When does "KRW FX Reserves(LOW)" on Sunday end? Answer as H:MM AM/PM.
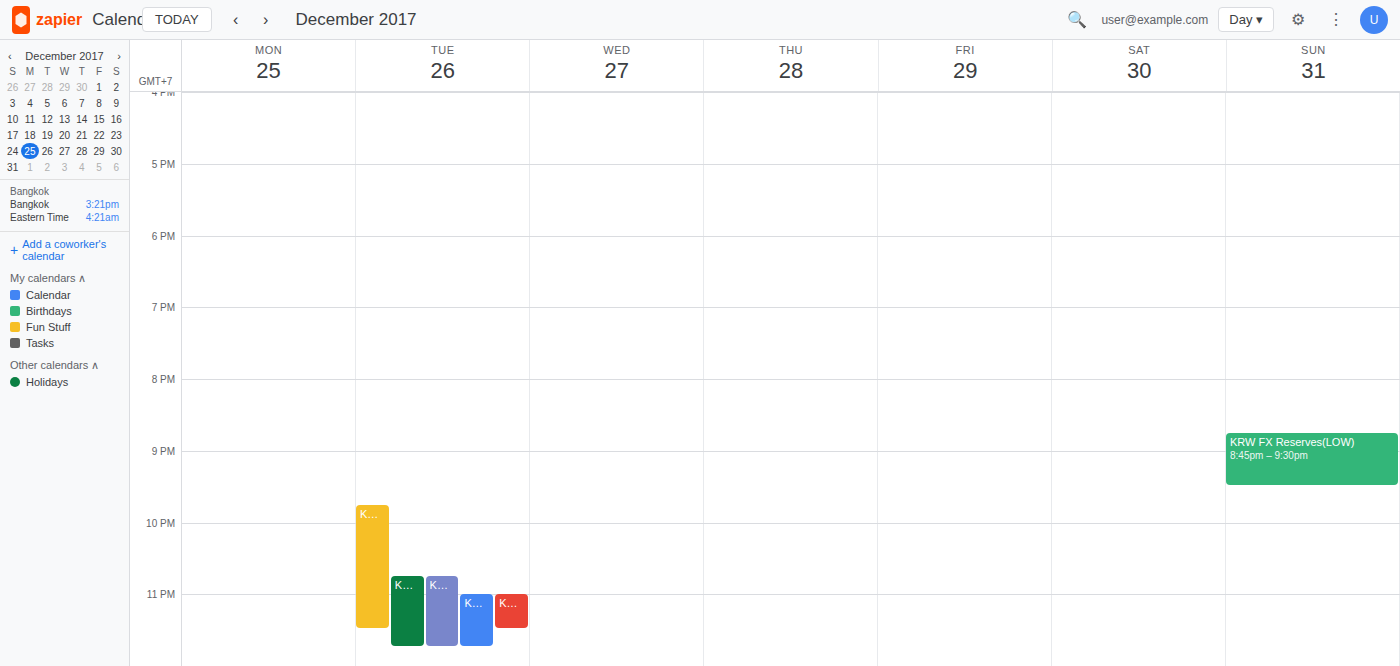
9:30 PM